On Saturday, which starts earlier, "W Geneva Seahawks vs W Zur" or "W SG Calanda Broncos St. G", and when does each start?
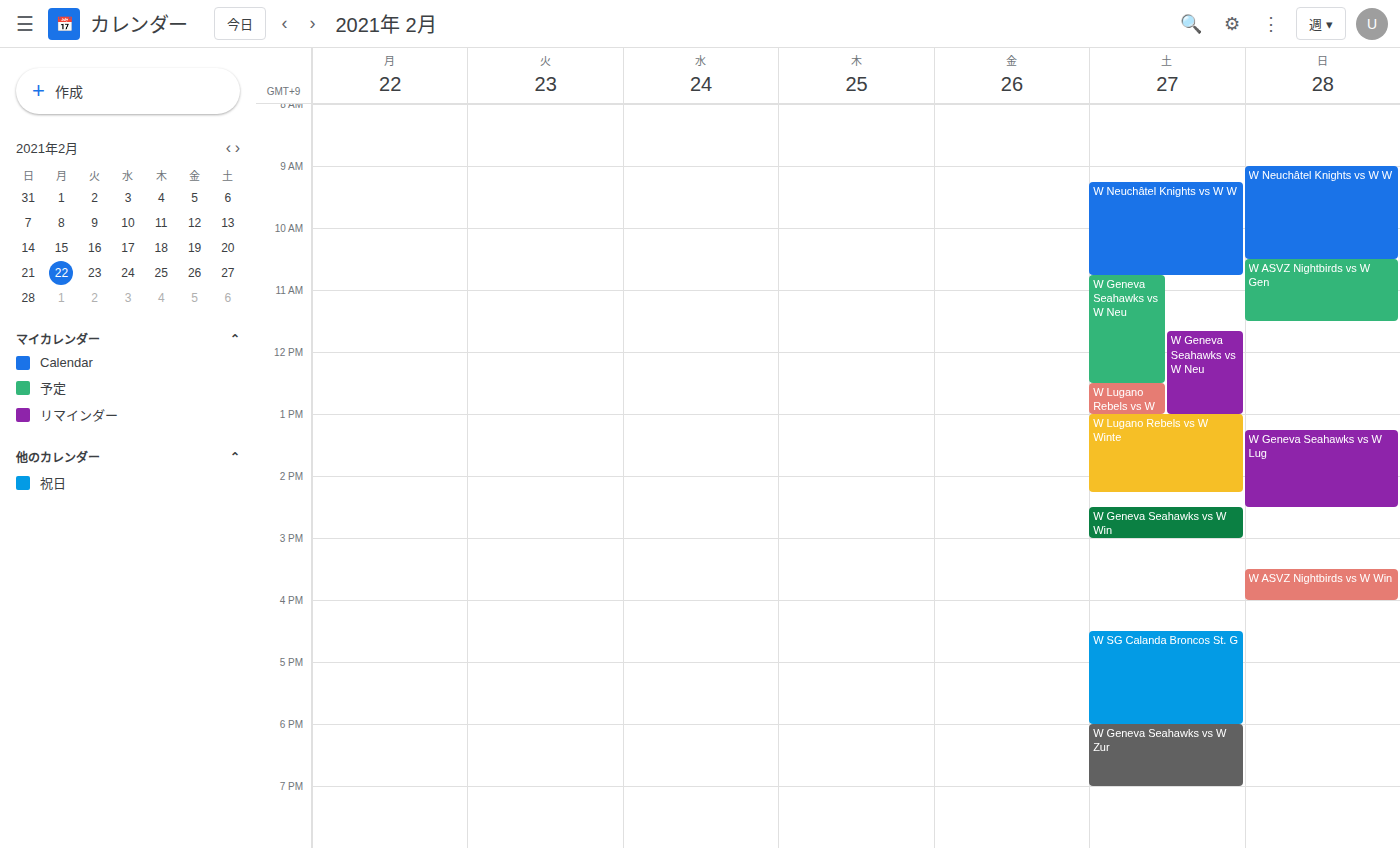
"W SG Calanda Broncos St. G" 4:30 PM; "W Geneva Seahawks vs W Zur" 6:00 PM.